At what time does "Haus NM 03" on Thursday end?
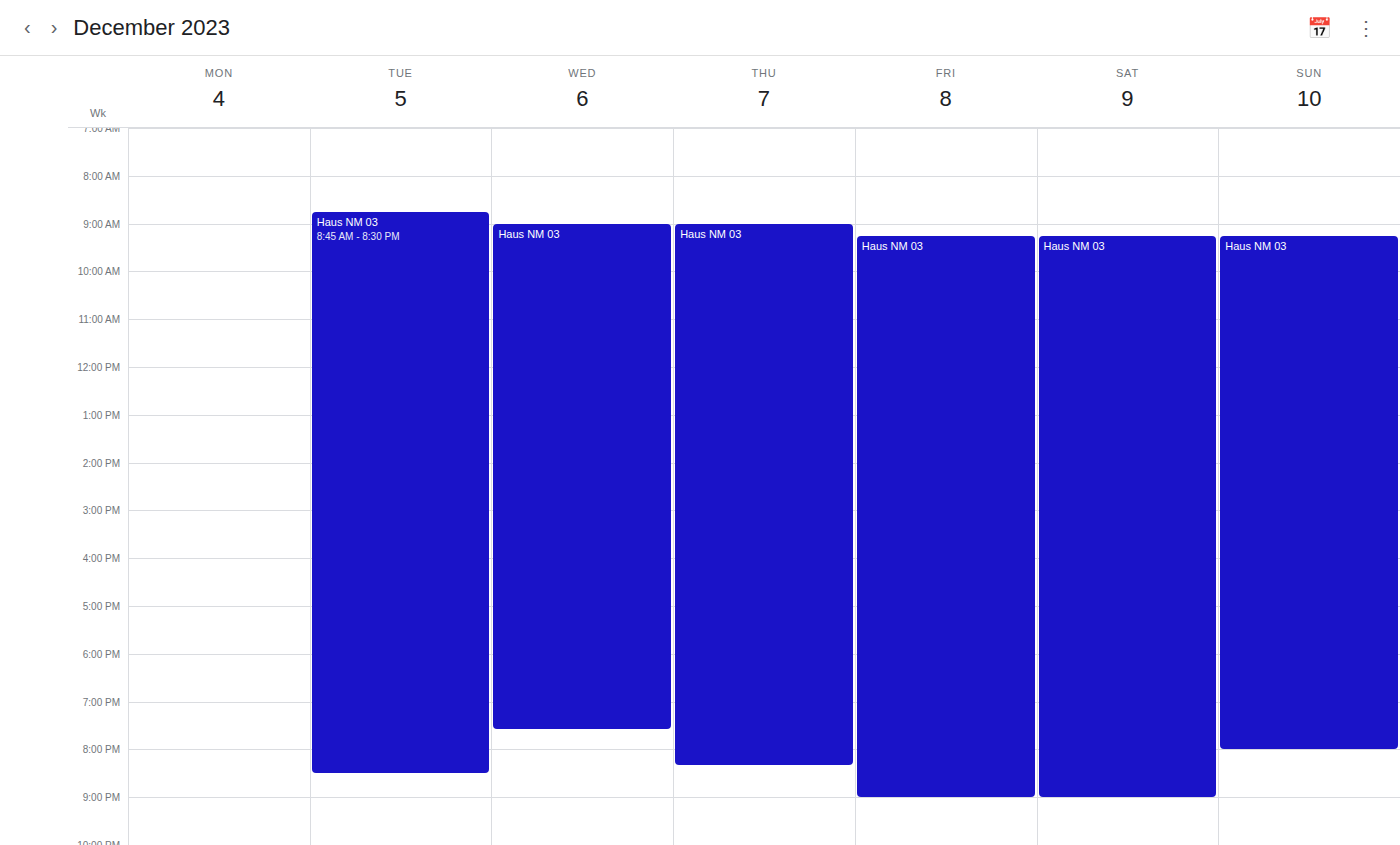
8:20 PM